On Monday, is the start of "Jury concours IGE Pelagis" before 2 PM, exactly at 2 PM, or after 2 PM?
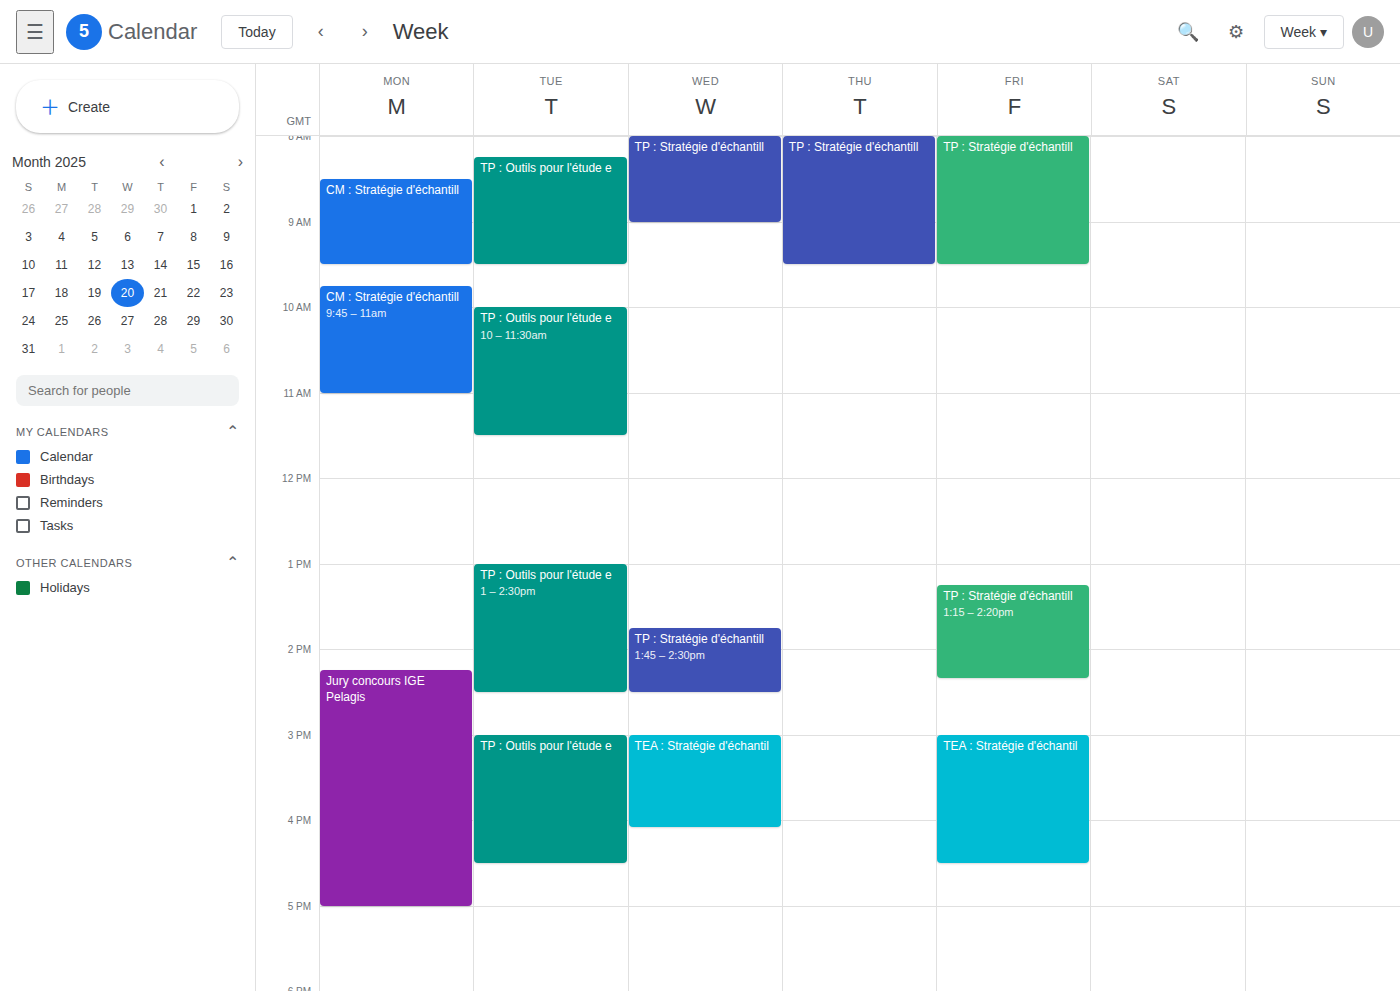
2:15 PM -- after 2 PM, 15 minutes below the 2 PM line.